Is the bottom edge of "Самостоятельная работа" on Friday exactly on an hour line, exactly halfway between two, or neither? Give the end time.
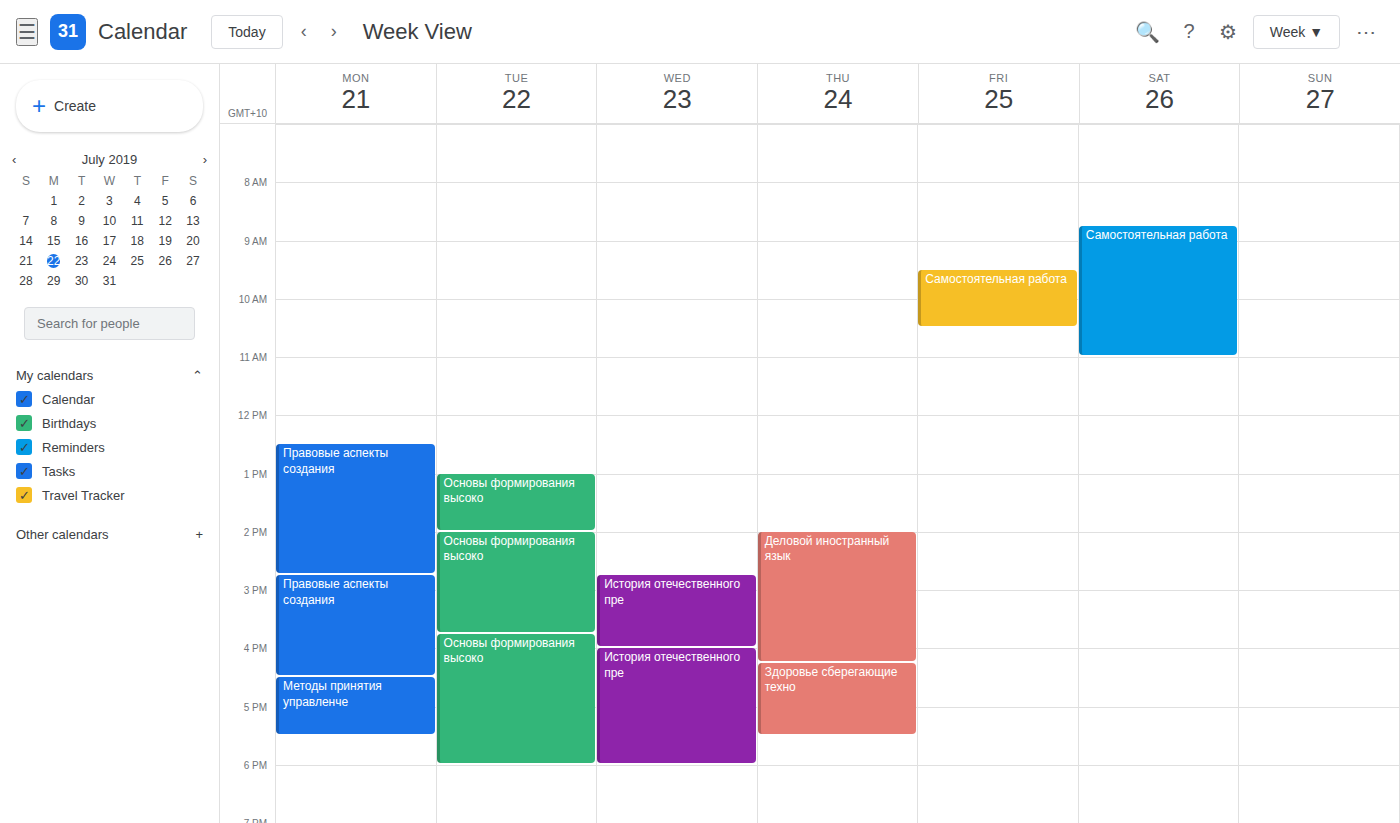
10:30 AM -- halfway between the 10 AM and 11 AM lines.